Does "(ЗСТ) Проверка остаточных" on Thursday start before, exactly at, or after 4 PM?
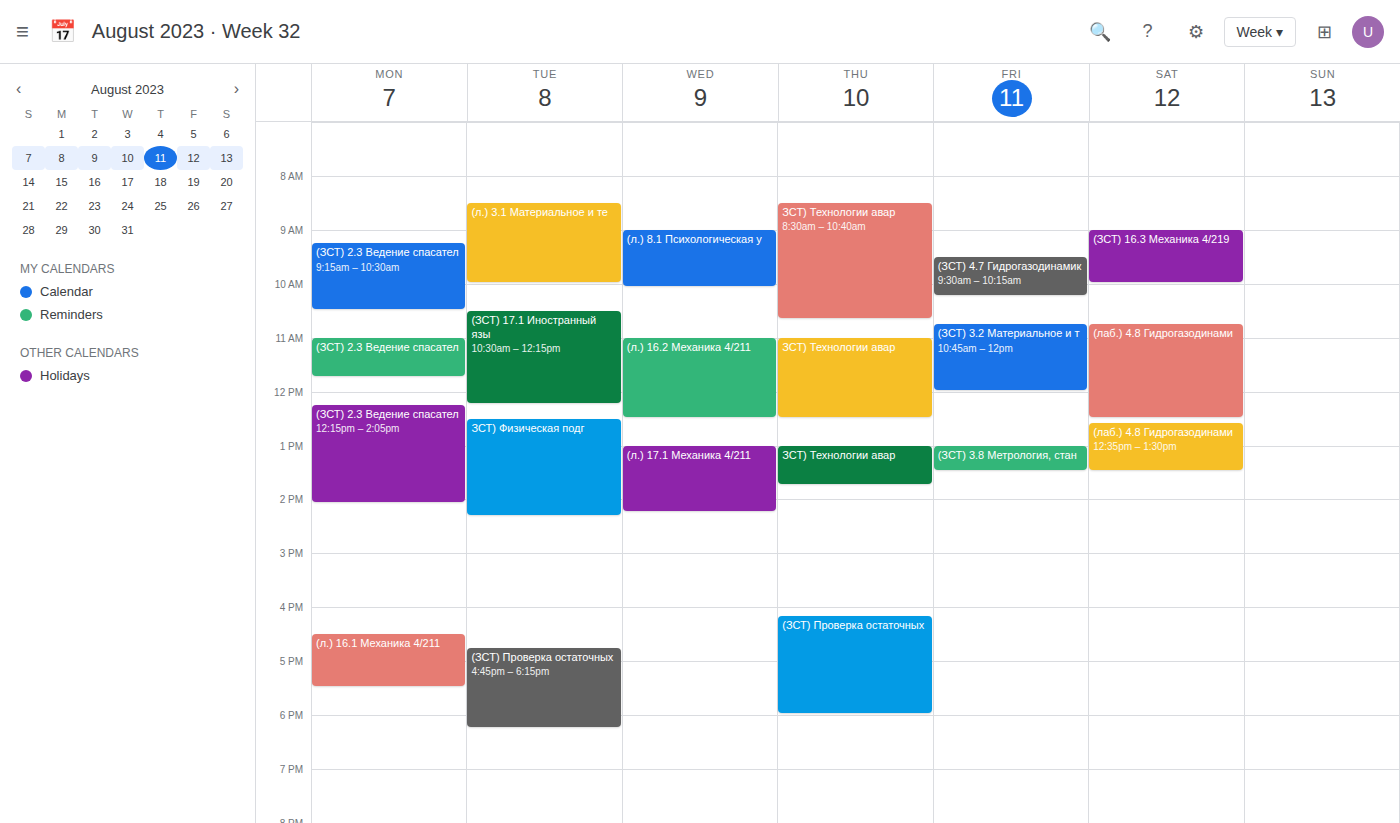
4:10 PM -- after 4 PM, 10 minutes below the 4 PM line.